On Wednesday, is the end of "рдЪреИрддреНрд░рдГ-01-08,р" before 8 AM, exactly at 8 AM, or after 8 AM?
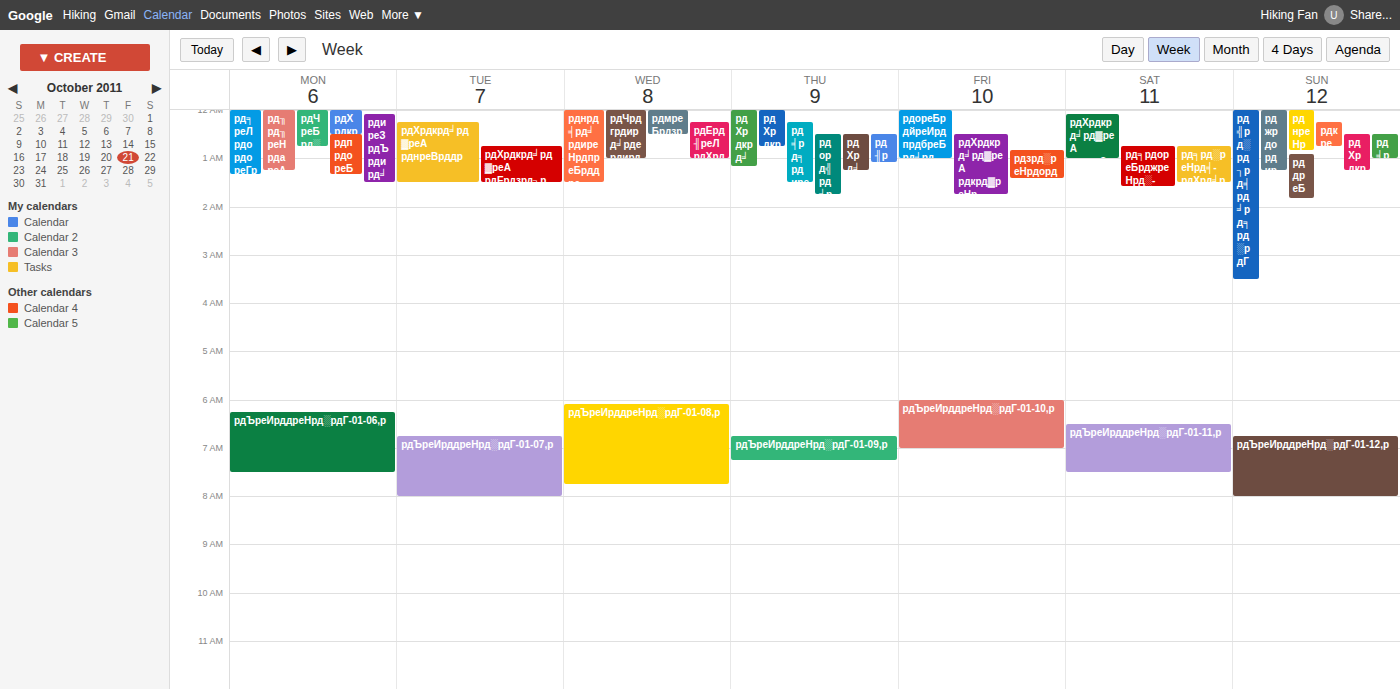
7:45 AM -- before 8 AM, 15 minutes above the 8 AM line.